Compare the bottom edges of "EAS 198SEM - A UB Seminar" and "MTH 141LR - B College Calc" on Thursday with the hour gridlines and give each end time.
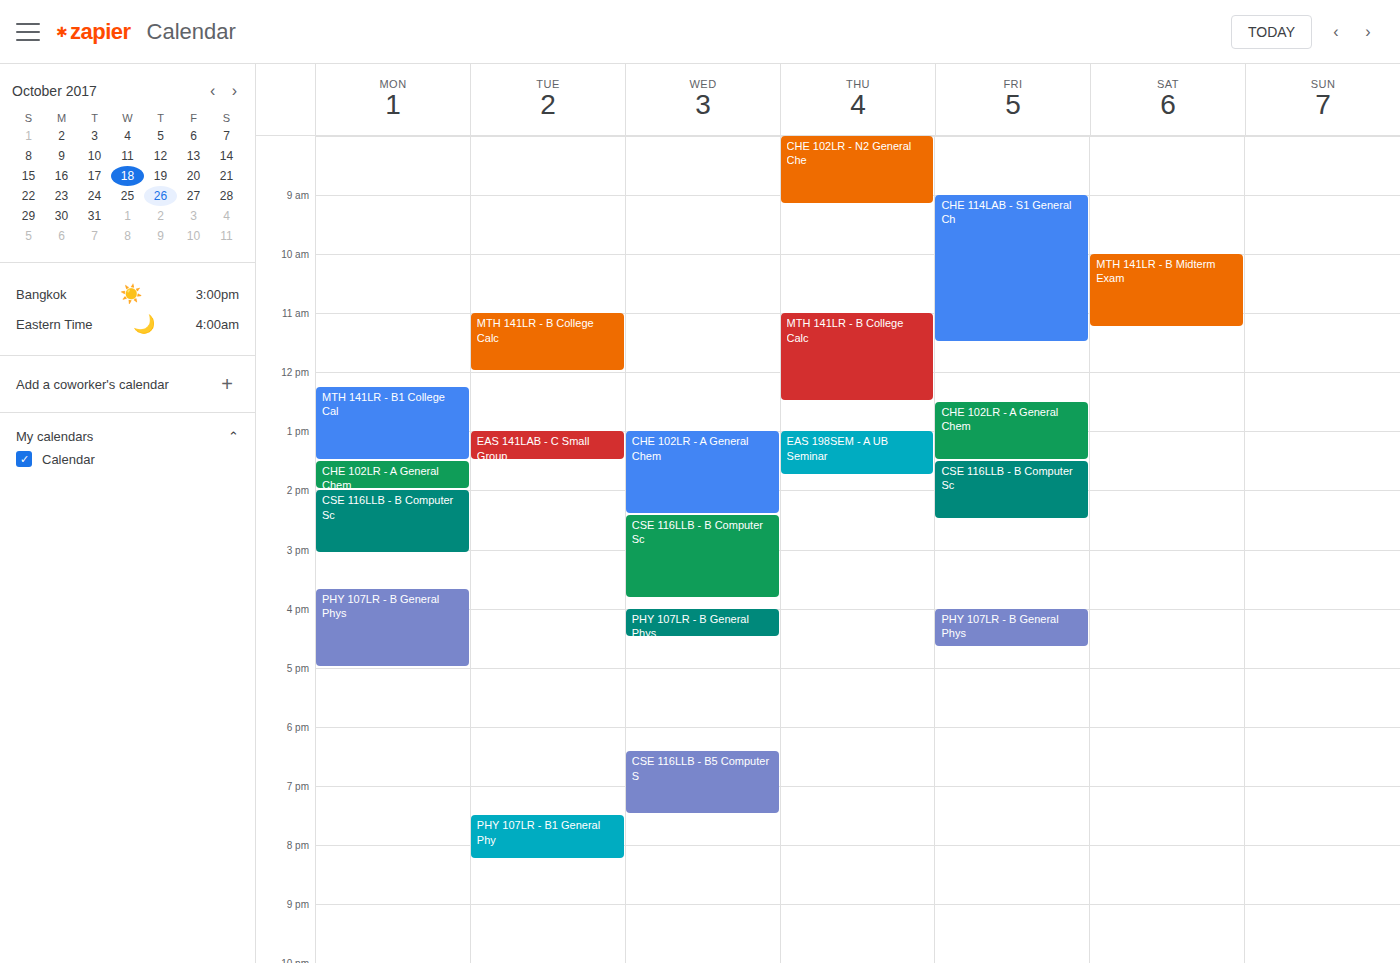
"EAS 198SEM - A UB Seminar": 1:45 PM, neither: three quarters of the way from the 1 PM line to the 2 PM line. "MTH 141LR - B College Calc": 12:30 PM, halfway between the 12 PM and 1 PM lines.